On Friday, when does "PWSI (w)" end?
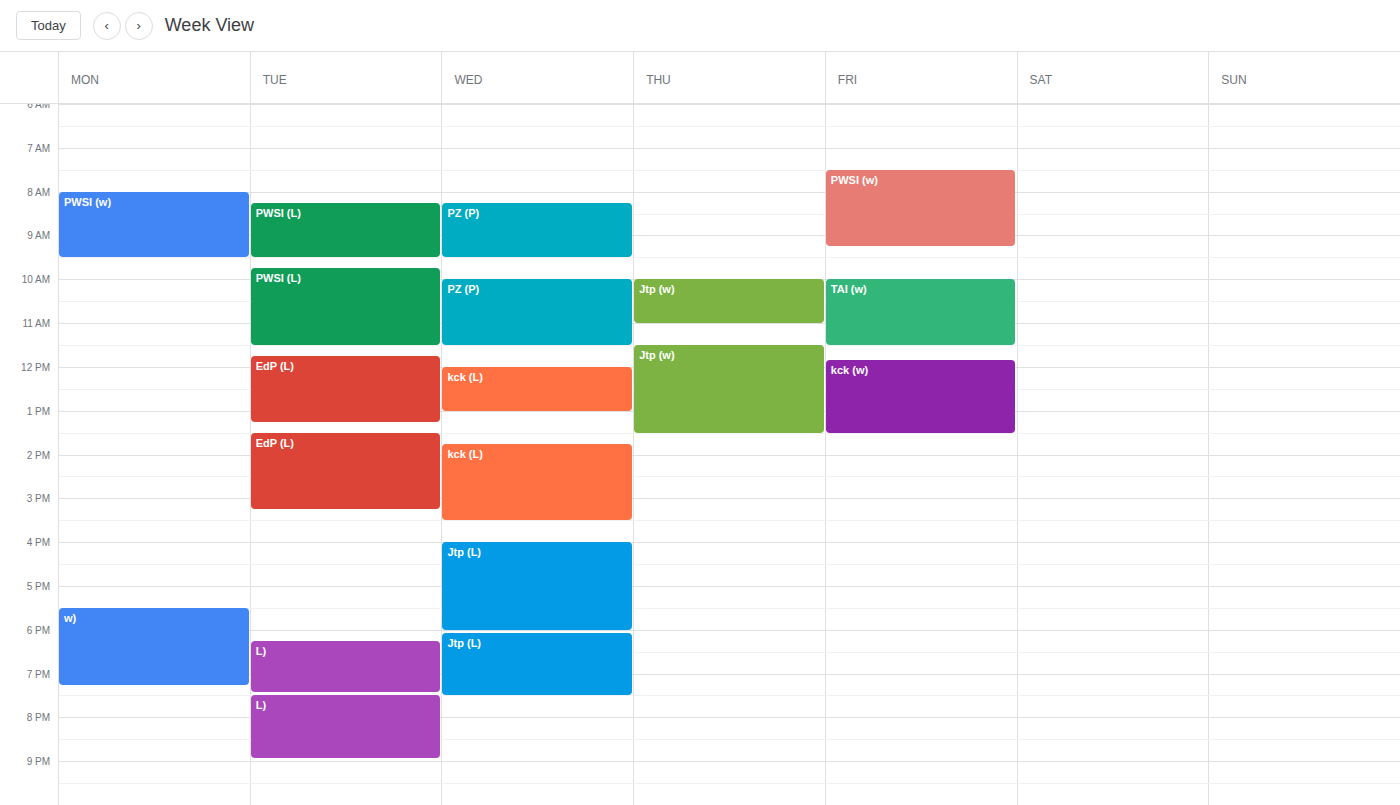
9:15 AM